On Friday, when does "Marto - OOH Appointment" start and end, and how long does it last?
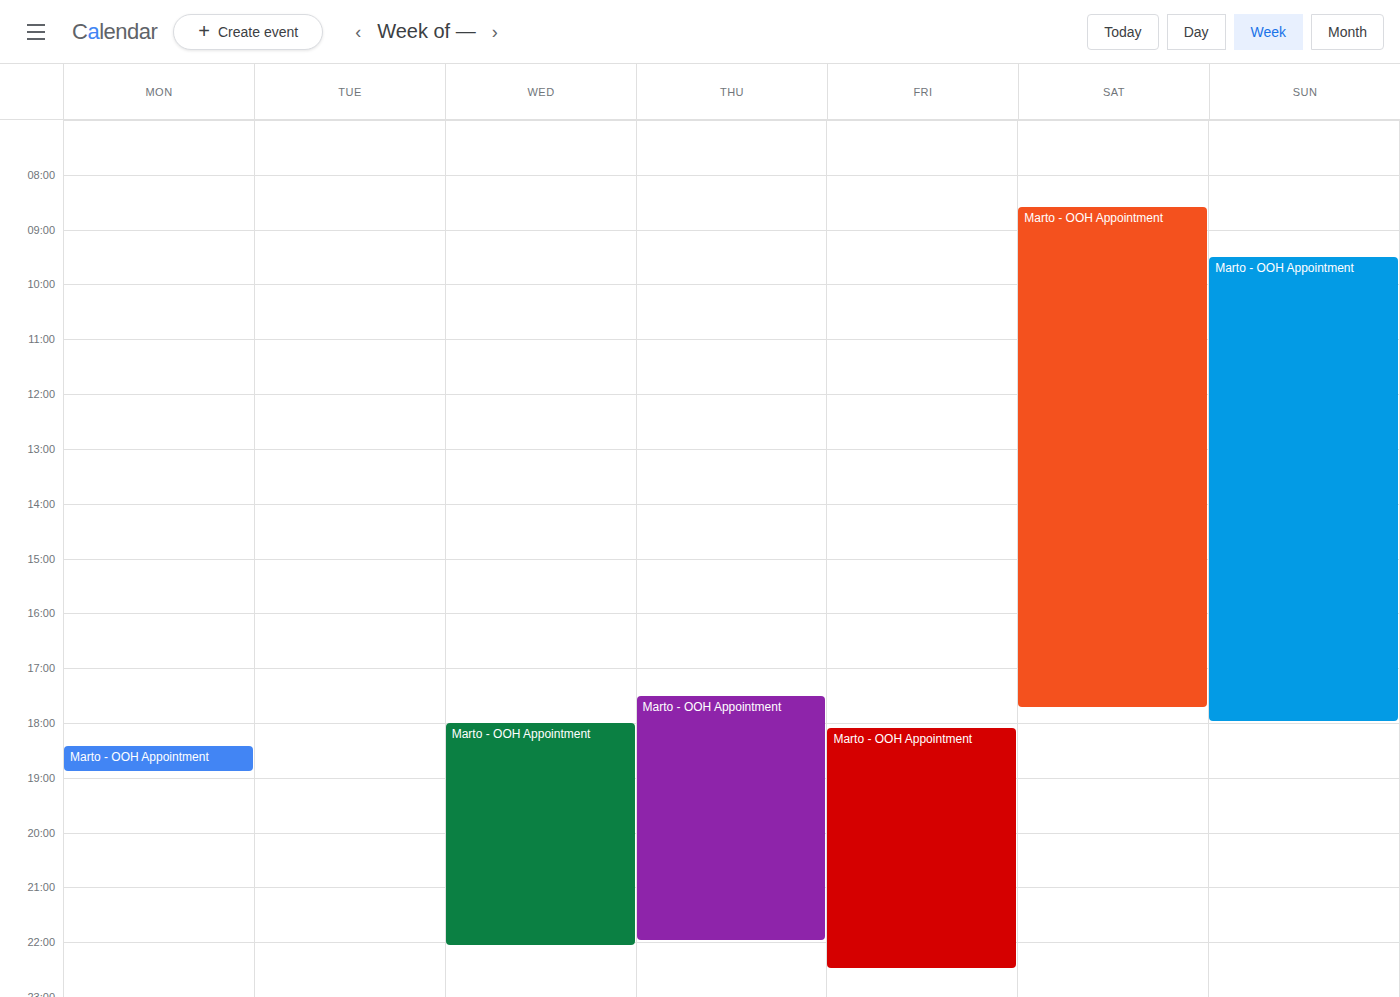
6:05 PM to 10:30 PM, 4 hours 25 minutes